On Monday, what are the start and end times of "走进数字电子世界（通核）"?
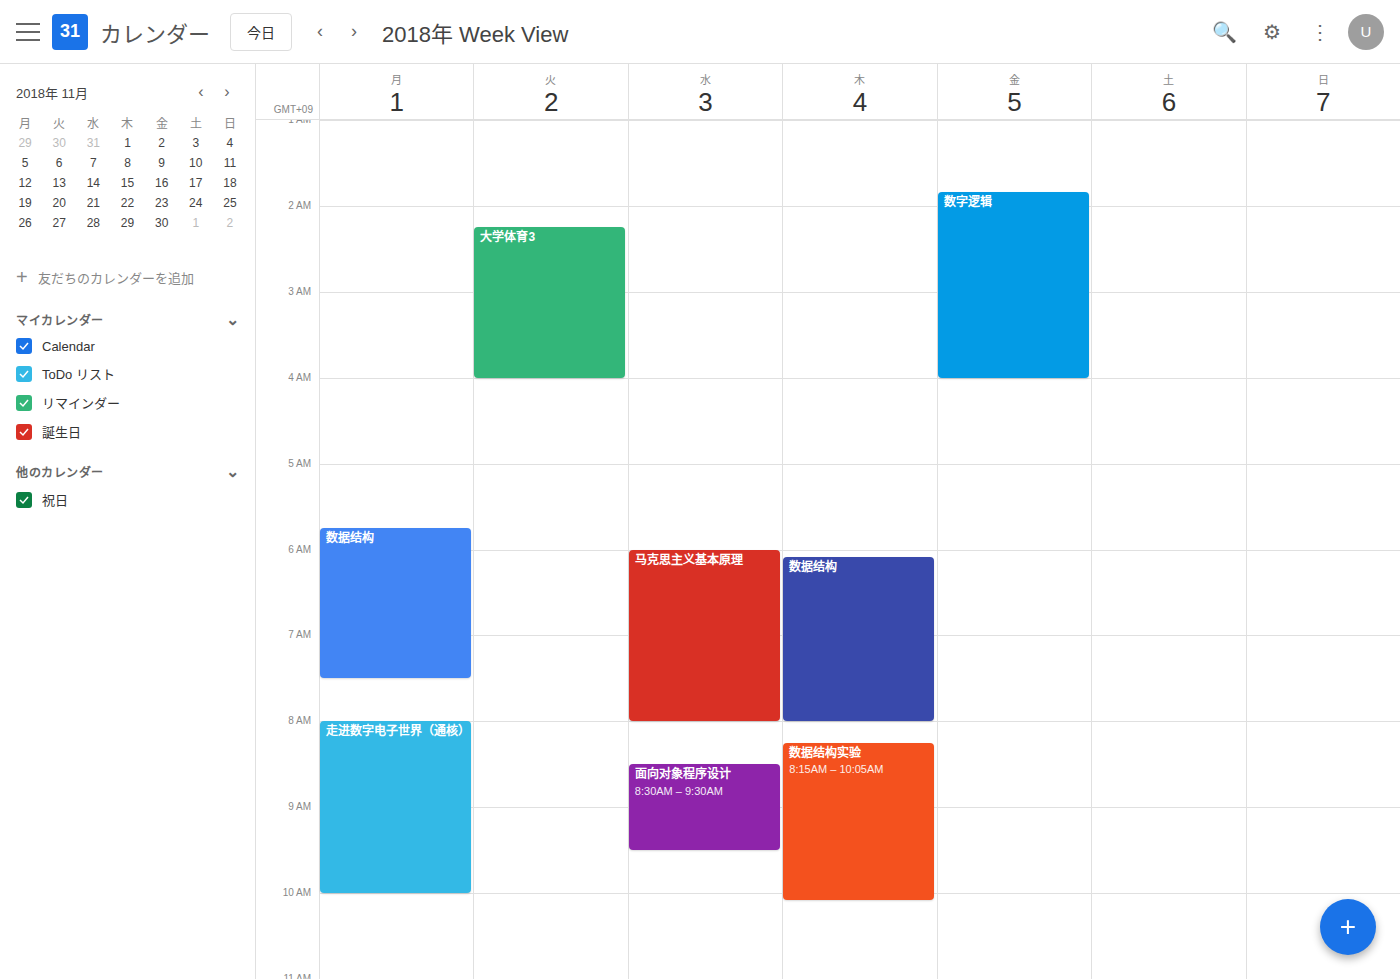
08:00 to 10:00